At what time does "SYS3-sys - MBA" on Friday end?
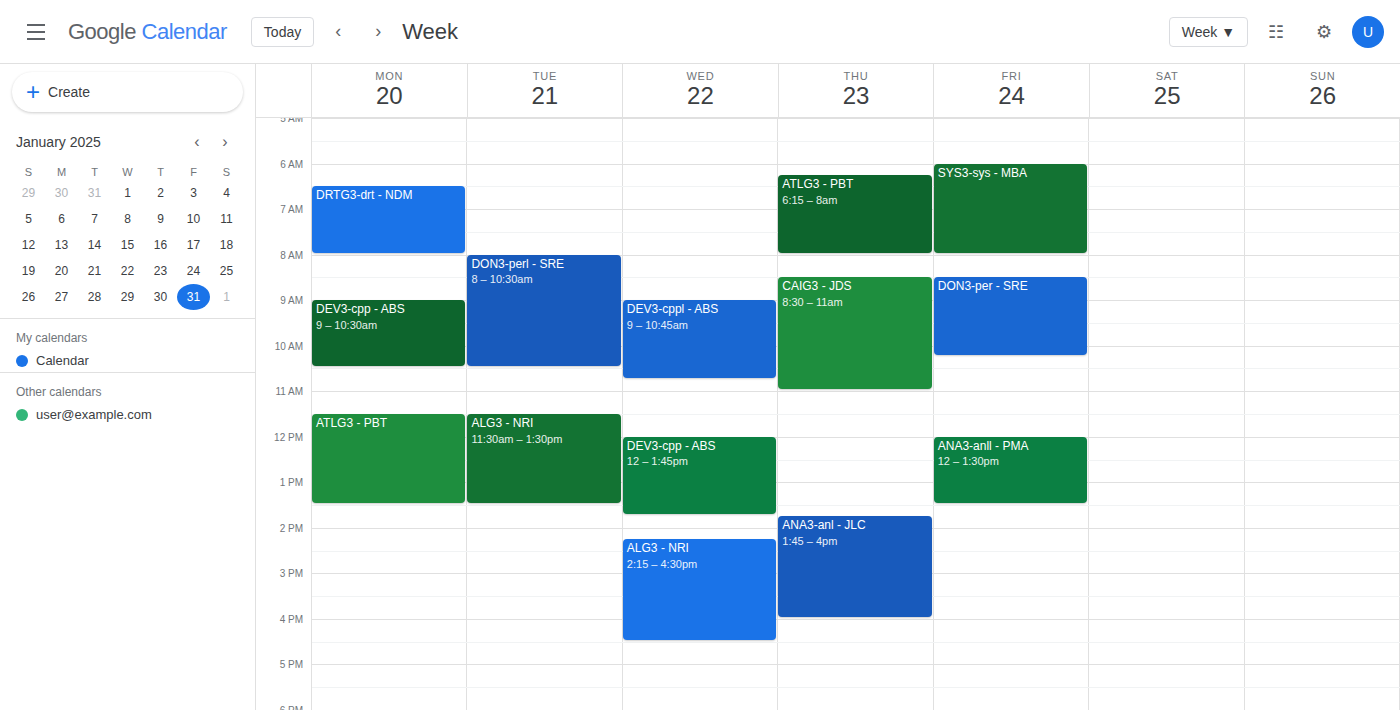
8:00 AM